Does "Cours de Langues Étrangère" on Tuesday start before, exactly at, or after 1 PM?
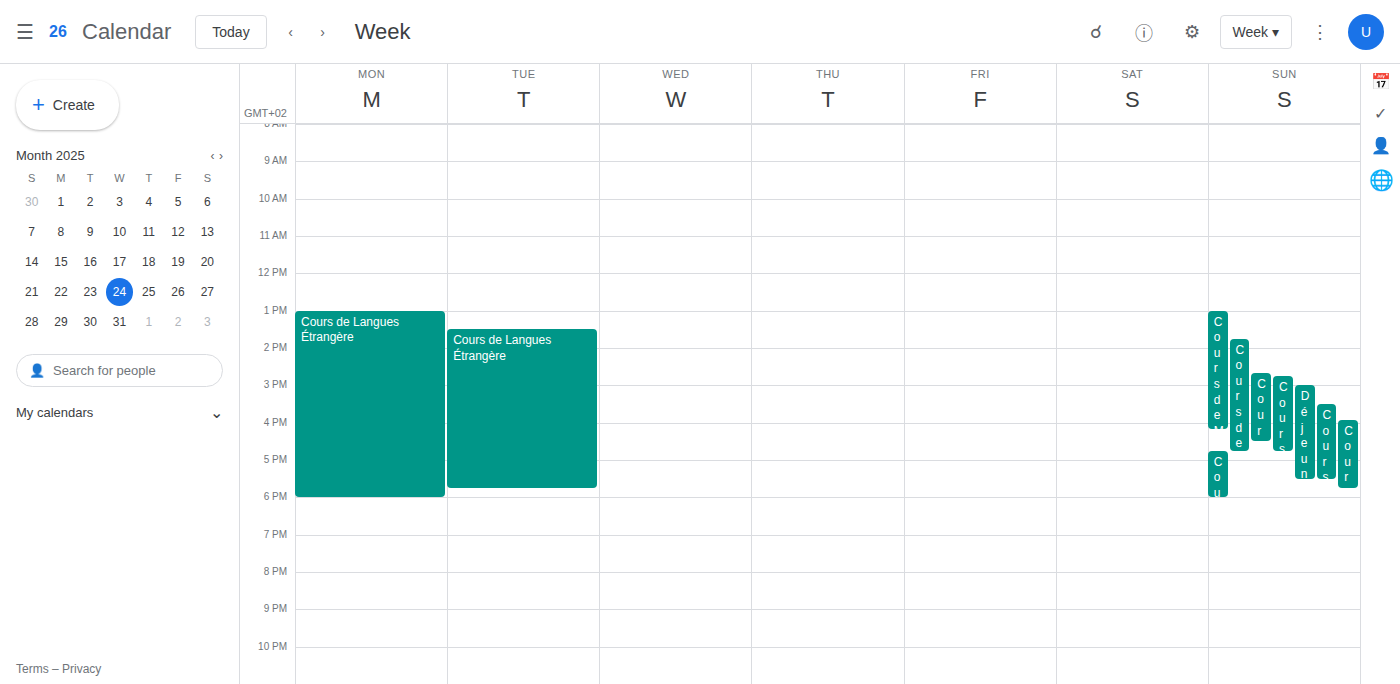
1:30 PM -- after 1 PM, 30 minutes below the 1 PM line.